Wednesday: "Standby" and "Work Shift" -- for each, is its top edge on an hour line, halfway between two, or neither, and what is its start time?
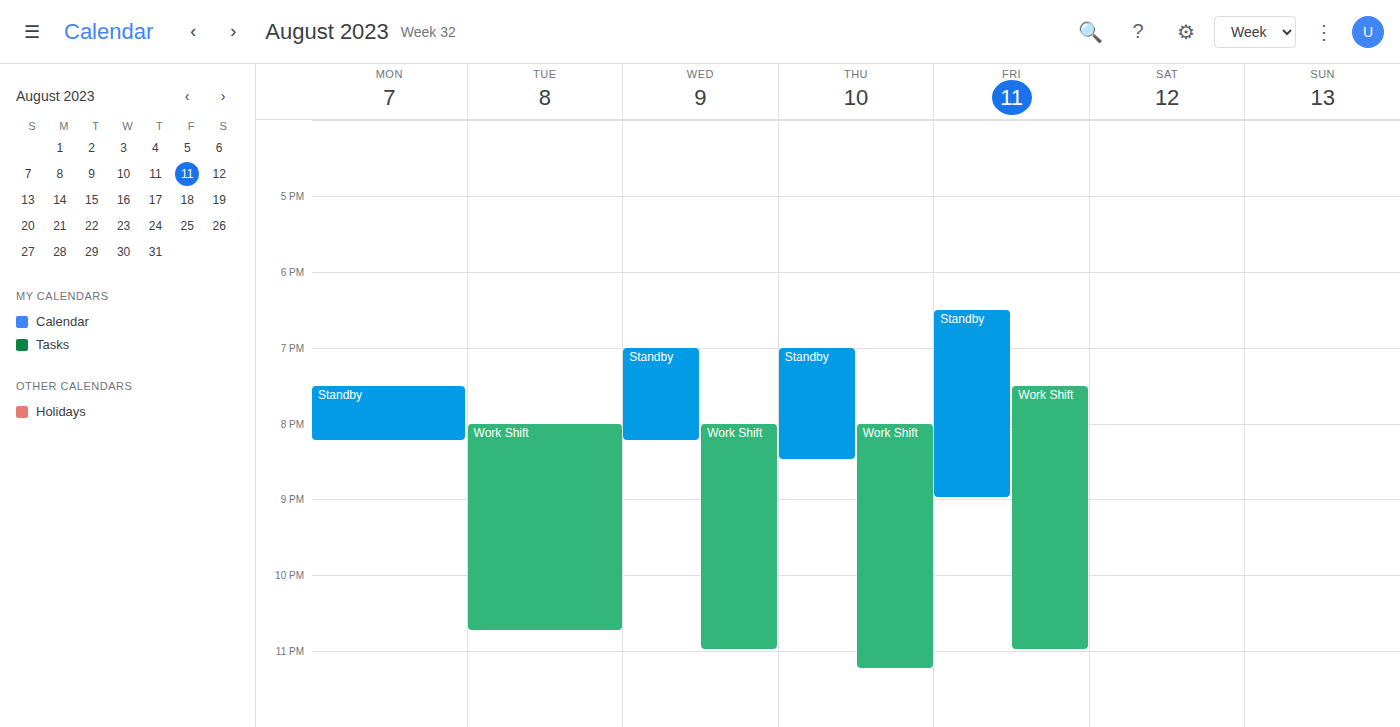
"Standby": 19:00, exactly on the 19:00 line. "Work Shift": 20:00, exactly on the 20:00 line.